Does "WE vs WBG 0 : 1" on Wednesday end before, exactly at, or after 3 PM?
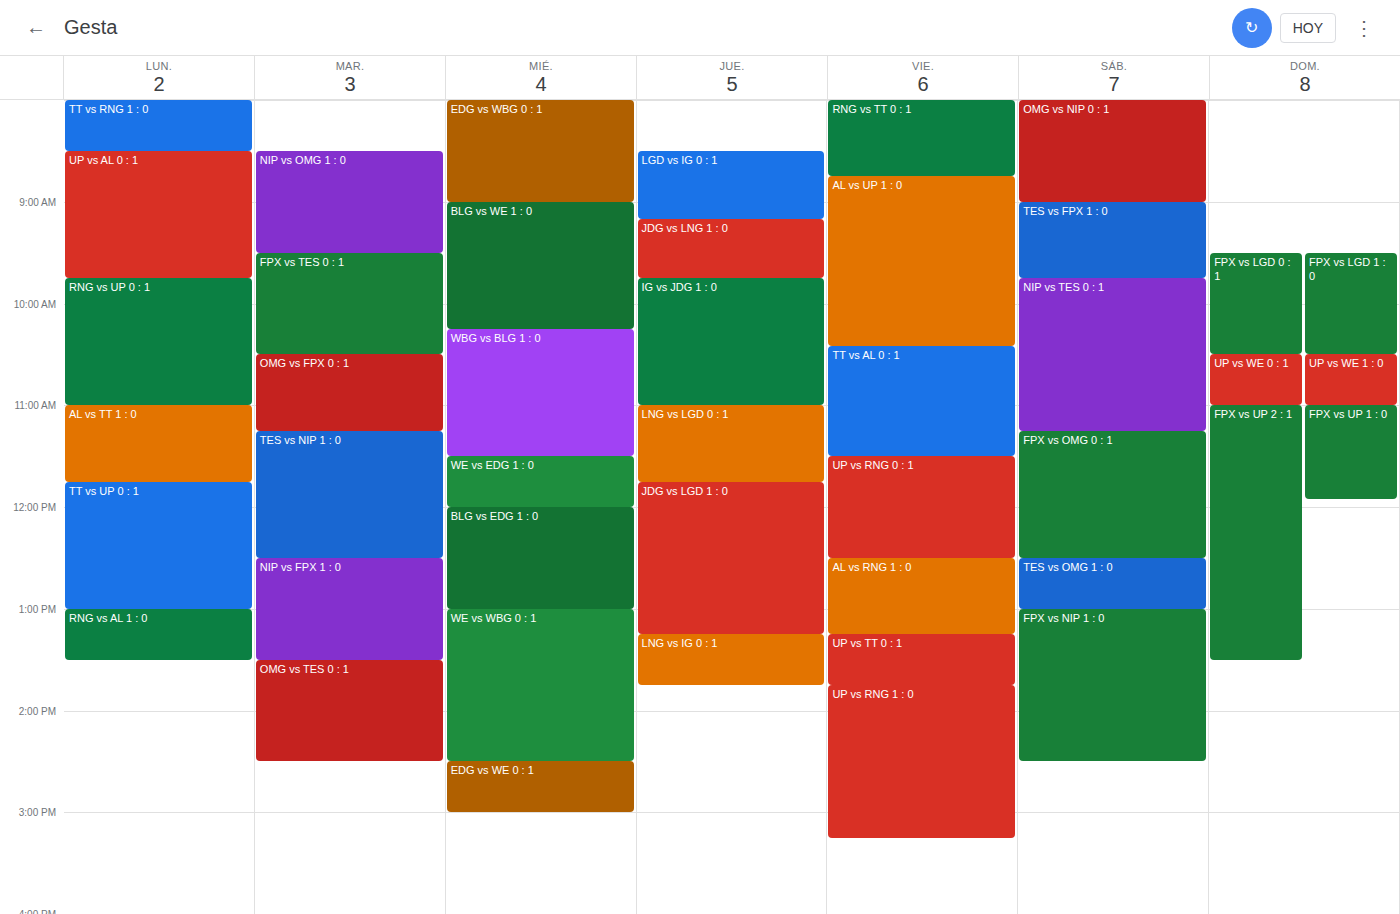
2:30 PM -- before 3 PM, 30 minutes above the 3 PM line.